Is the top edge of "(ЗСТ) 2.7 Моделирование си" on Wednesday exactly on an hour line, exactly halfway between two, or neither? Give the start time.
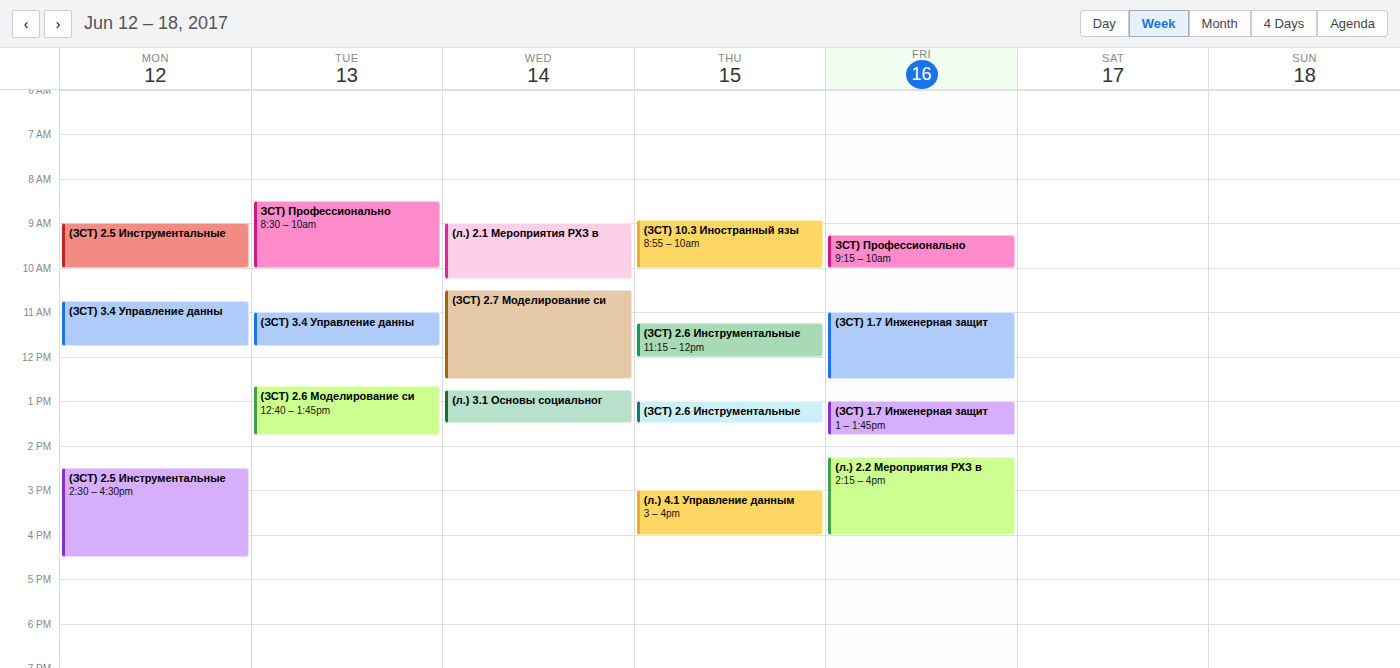
10:30 AM -- halfway between the 10 AM and 11 AM lines.